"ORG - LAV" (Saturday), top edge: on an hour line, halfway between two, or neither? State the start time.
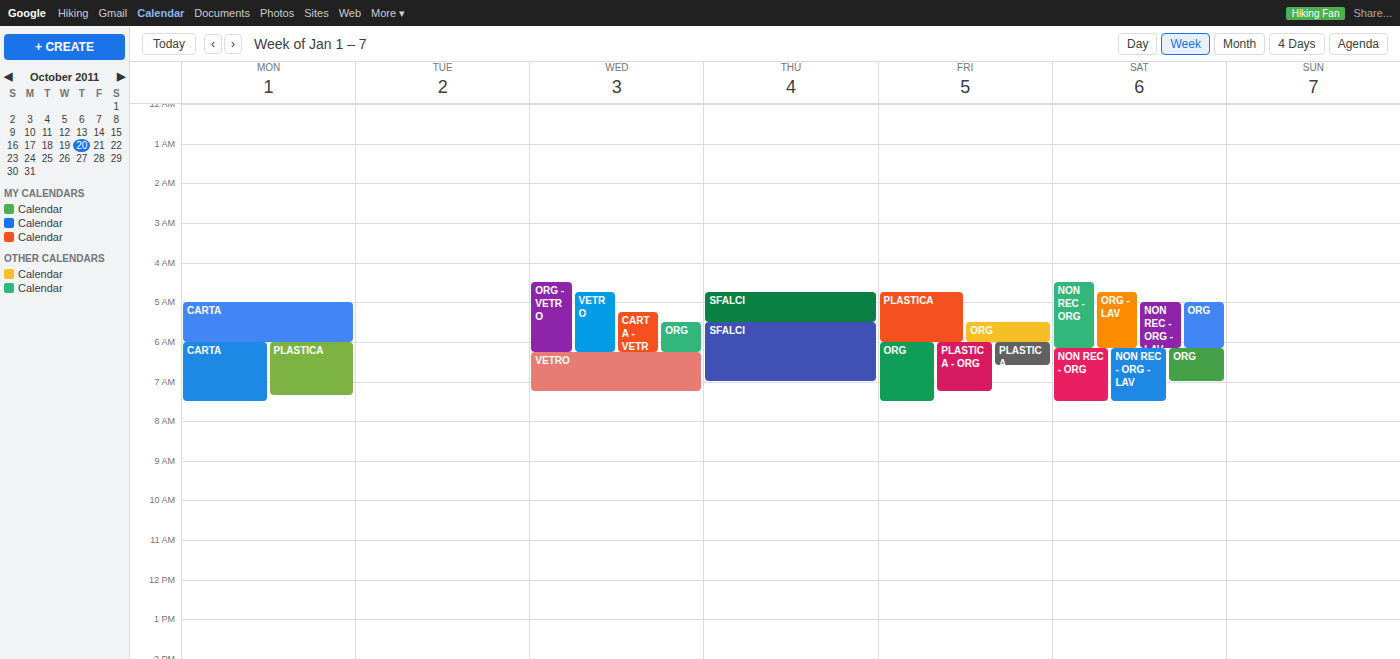
04:45 -- neither: three quarters of the way from the 04:00 line to the 05:00 line.